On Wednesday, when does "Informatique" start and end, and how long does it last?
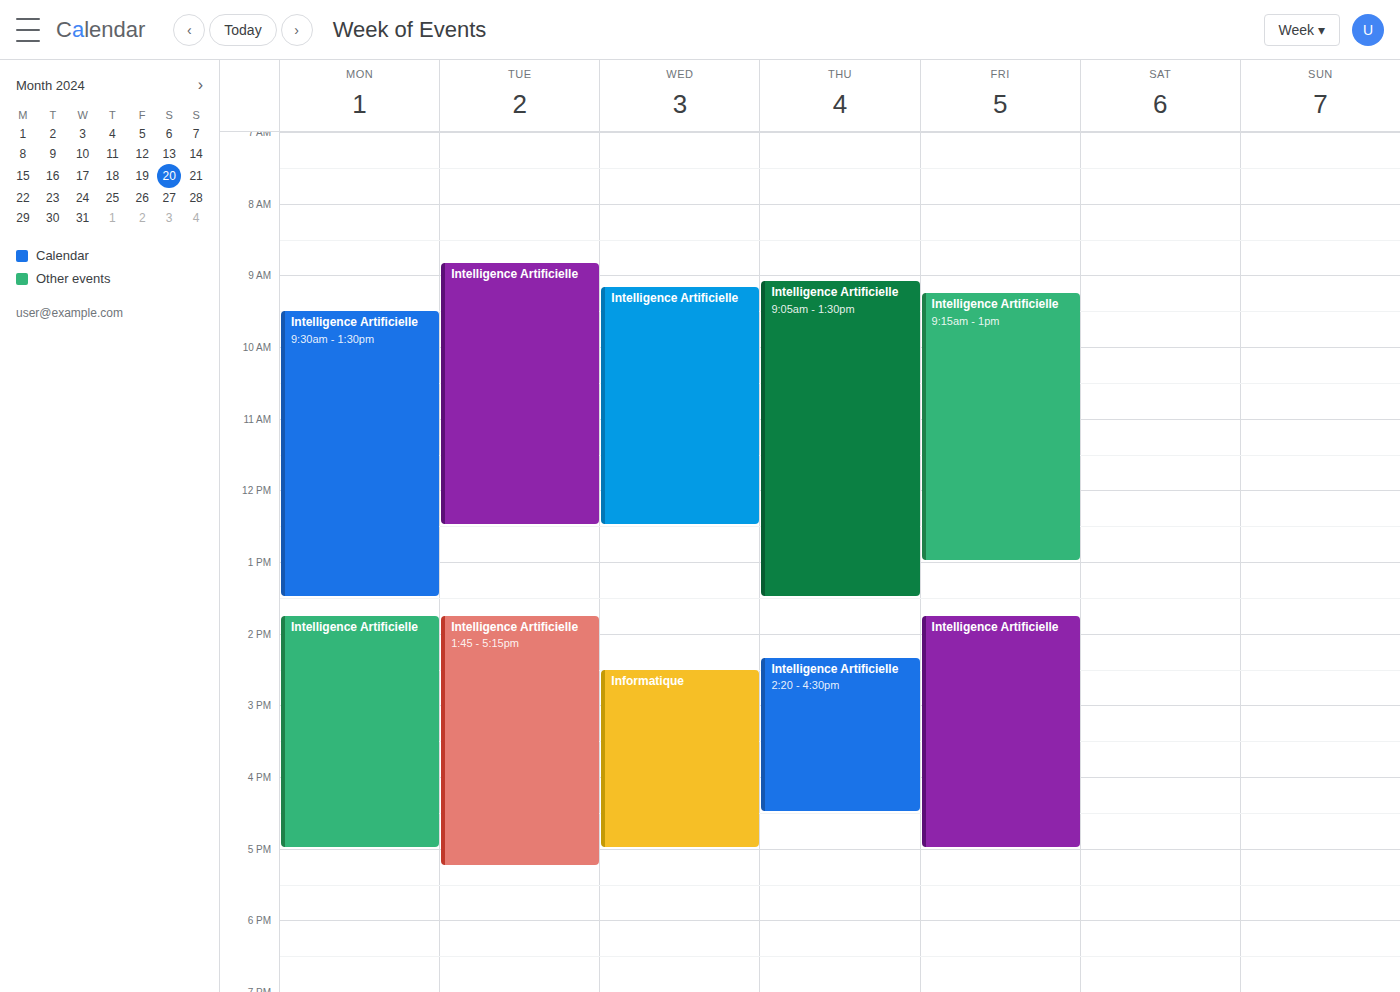
2:30 PM to 5:00 PM, 2 hours 30 minutes